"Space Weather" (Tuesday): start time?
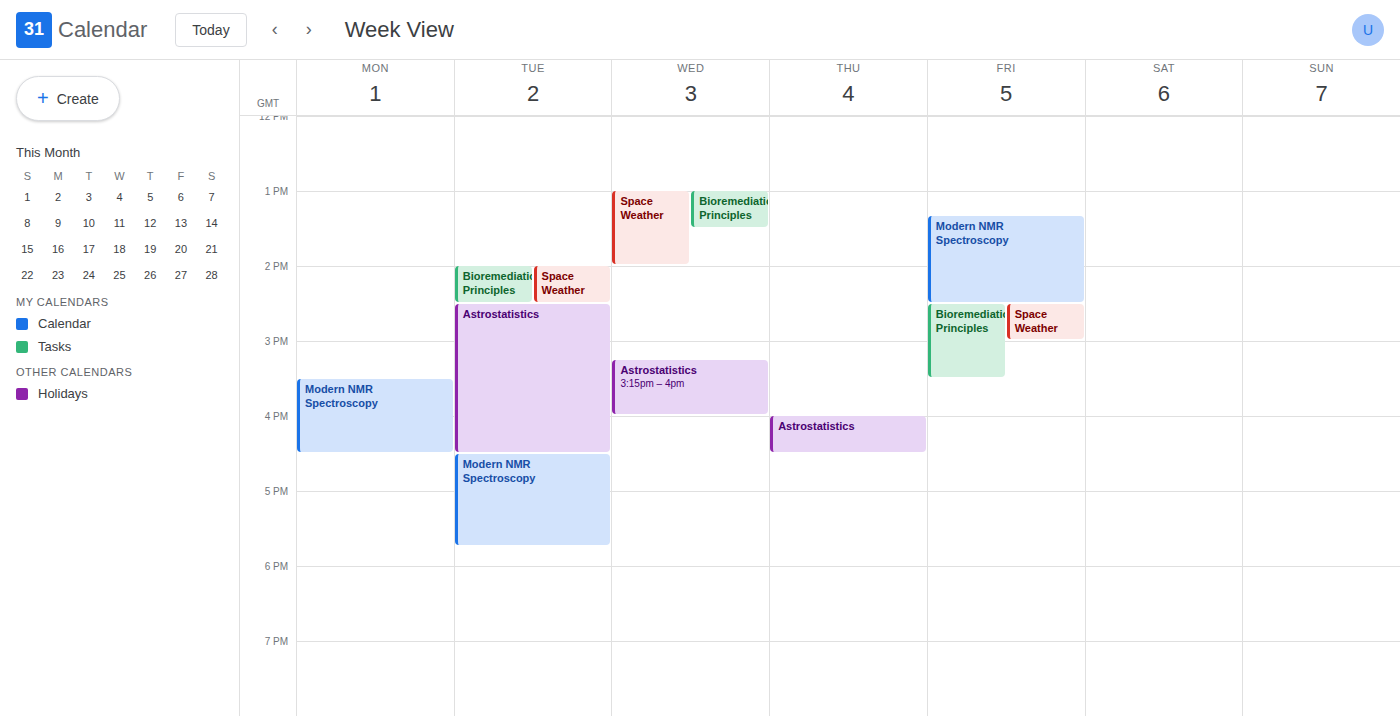
14:00